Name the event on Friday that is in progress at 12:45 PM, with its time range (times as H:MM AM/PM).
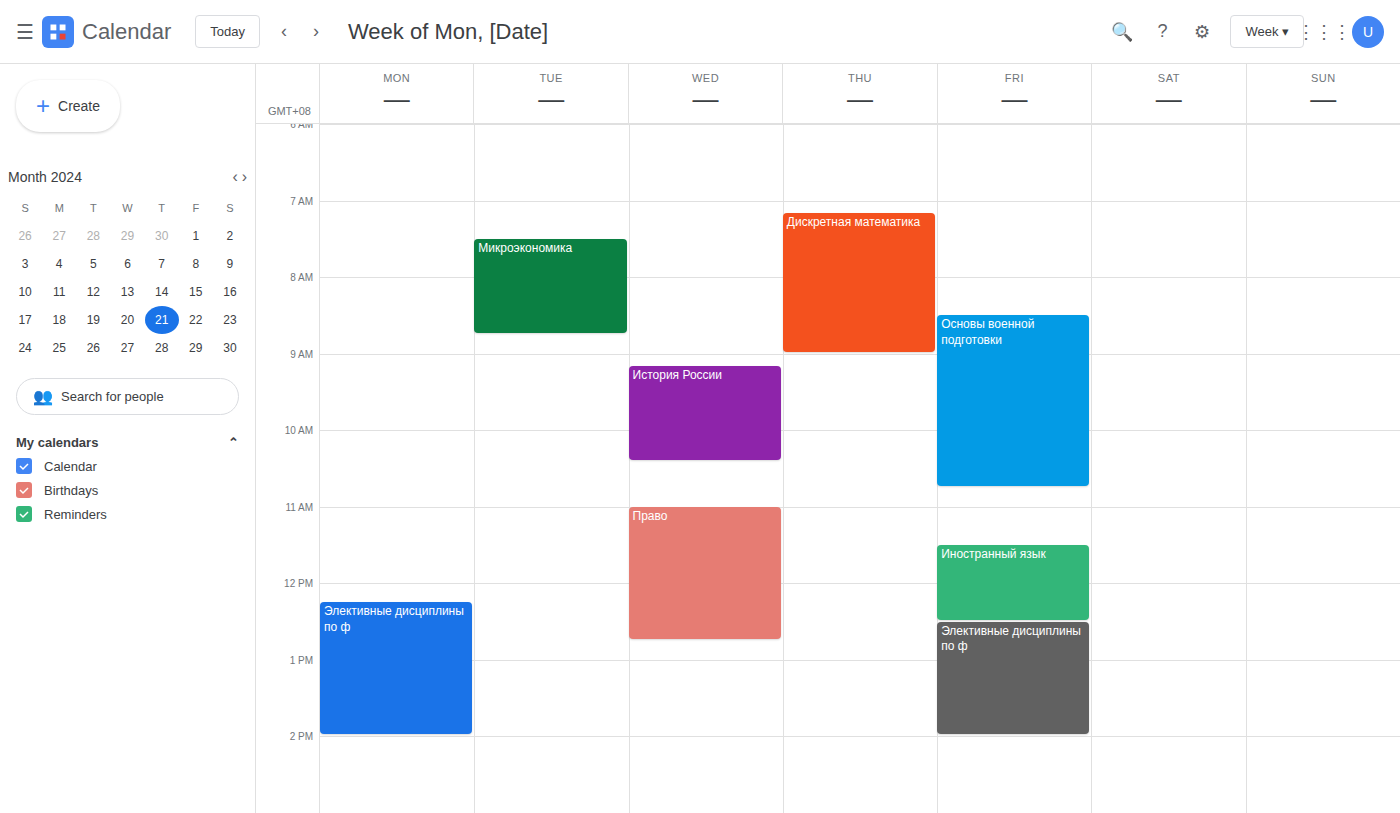
"Элективные дисциплины по ф", 12:30 PM to 2:00 PM